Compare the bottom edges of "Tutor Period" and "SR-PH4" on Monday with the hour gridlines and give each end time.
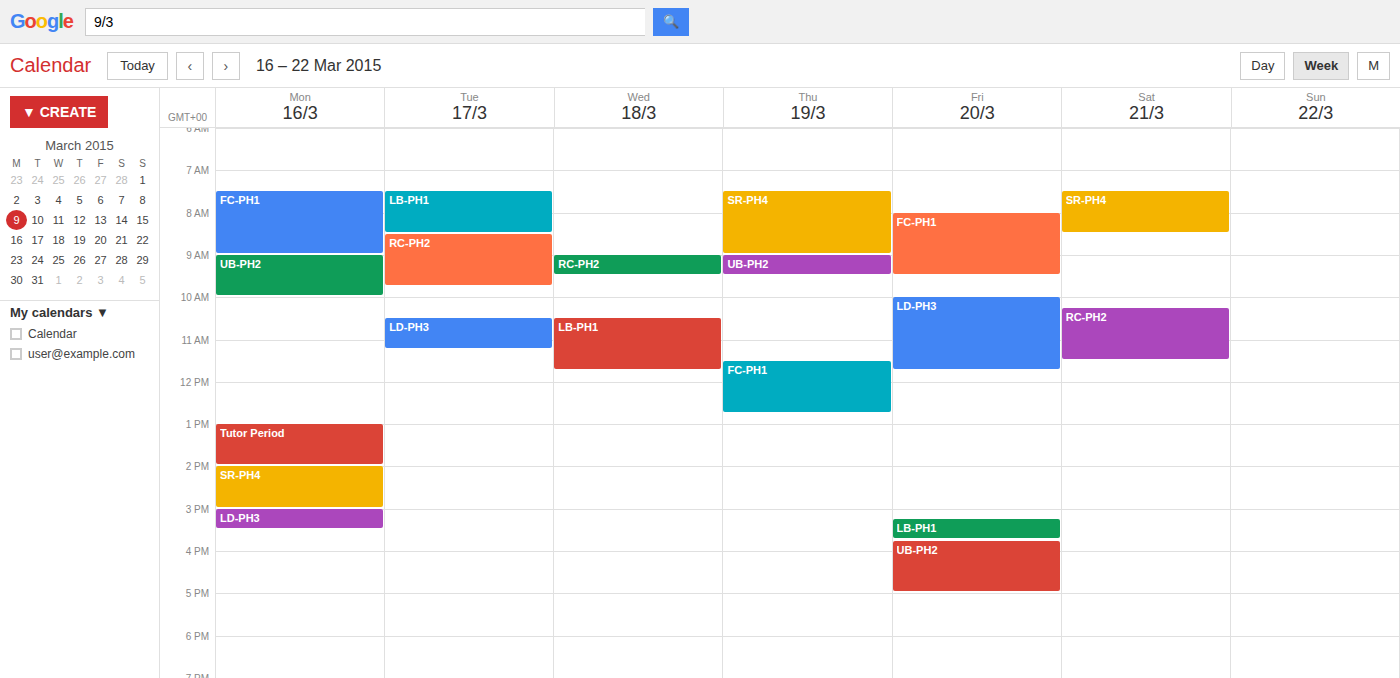
"Tutor Period": 14:00, exactly on the 14:00 line. "SR-PH4": 15:00, exactly on the 15:00 line.